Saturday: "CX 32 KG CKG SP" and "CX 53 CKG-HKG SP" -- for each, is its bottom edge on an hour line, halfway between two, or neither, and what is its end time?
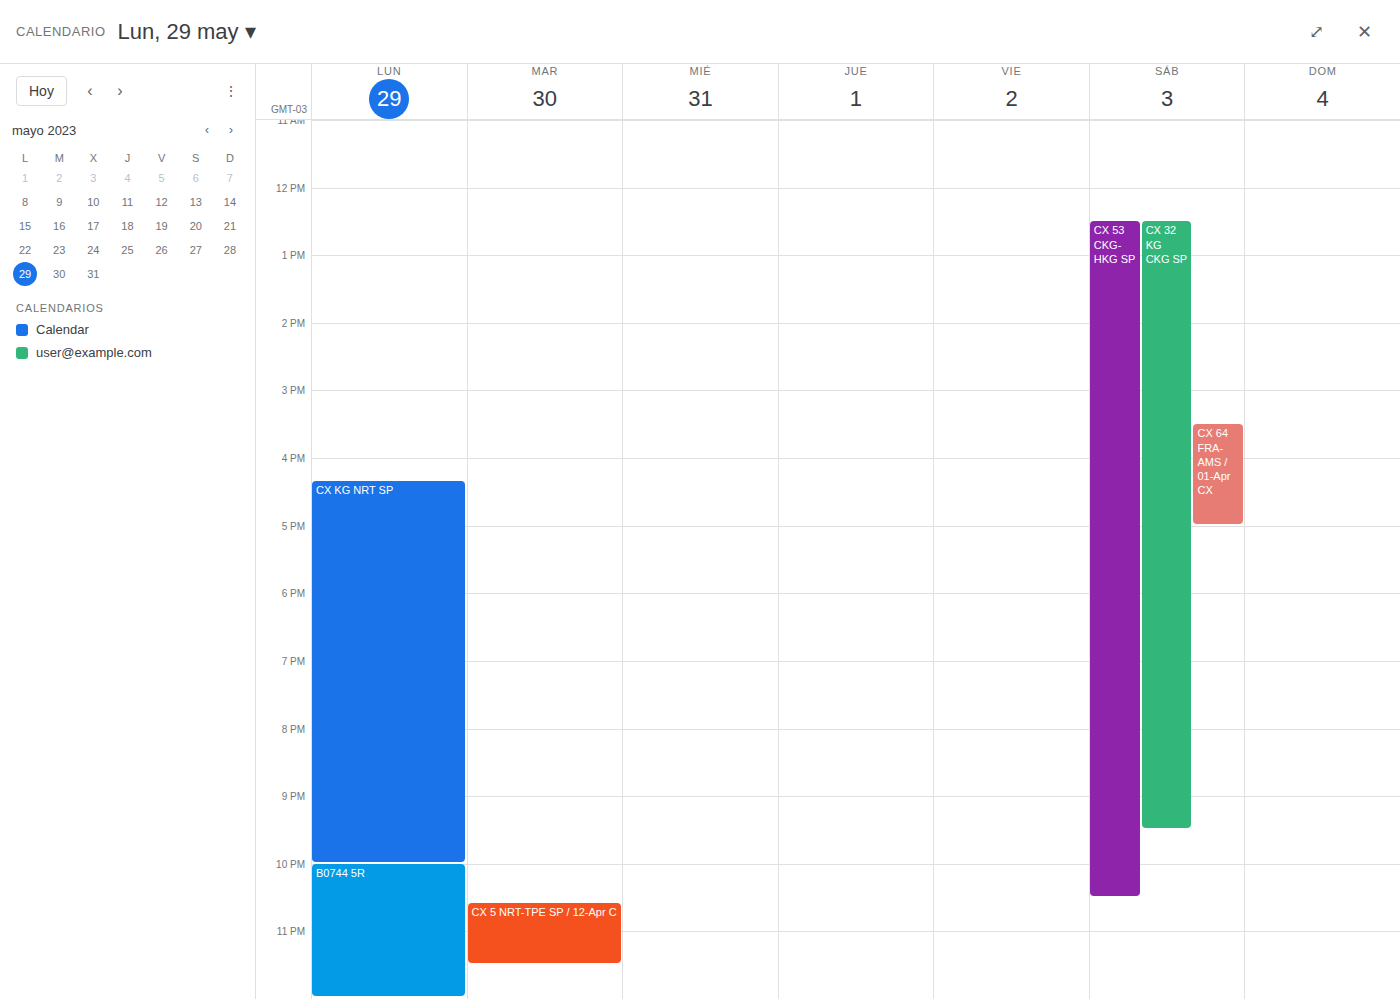
"CX 32 KG CKG SP": 9:30 PM, halfway between the 9 PM and 10 PM lines. "CX 53 CKG-HKG SP": 10:30 PM, halfway between the 10 PM and 11 PM lines.